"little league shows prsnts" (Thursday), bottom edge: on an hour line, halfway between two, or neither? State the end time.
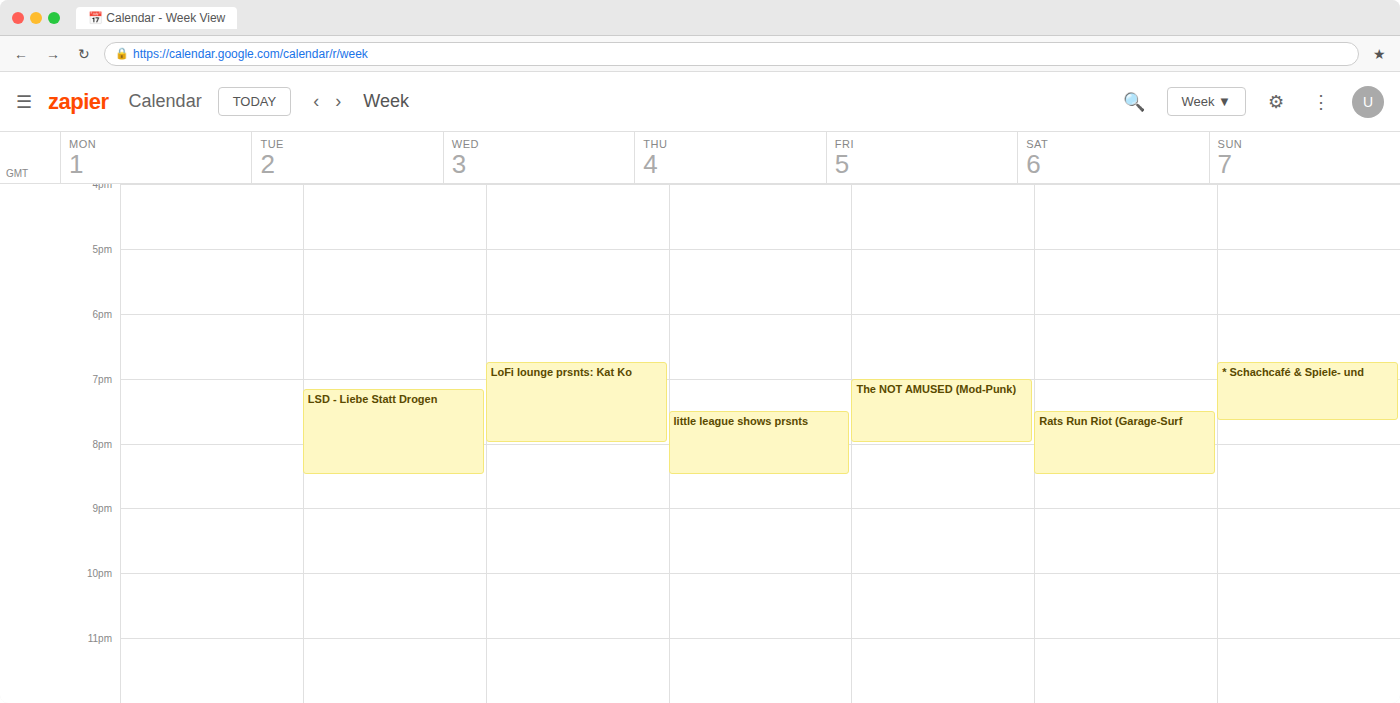
8:30 PM -- halfway between the 8 PM and 9 PM lines.